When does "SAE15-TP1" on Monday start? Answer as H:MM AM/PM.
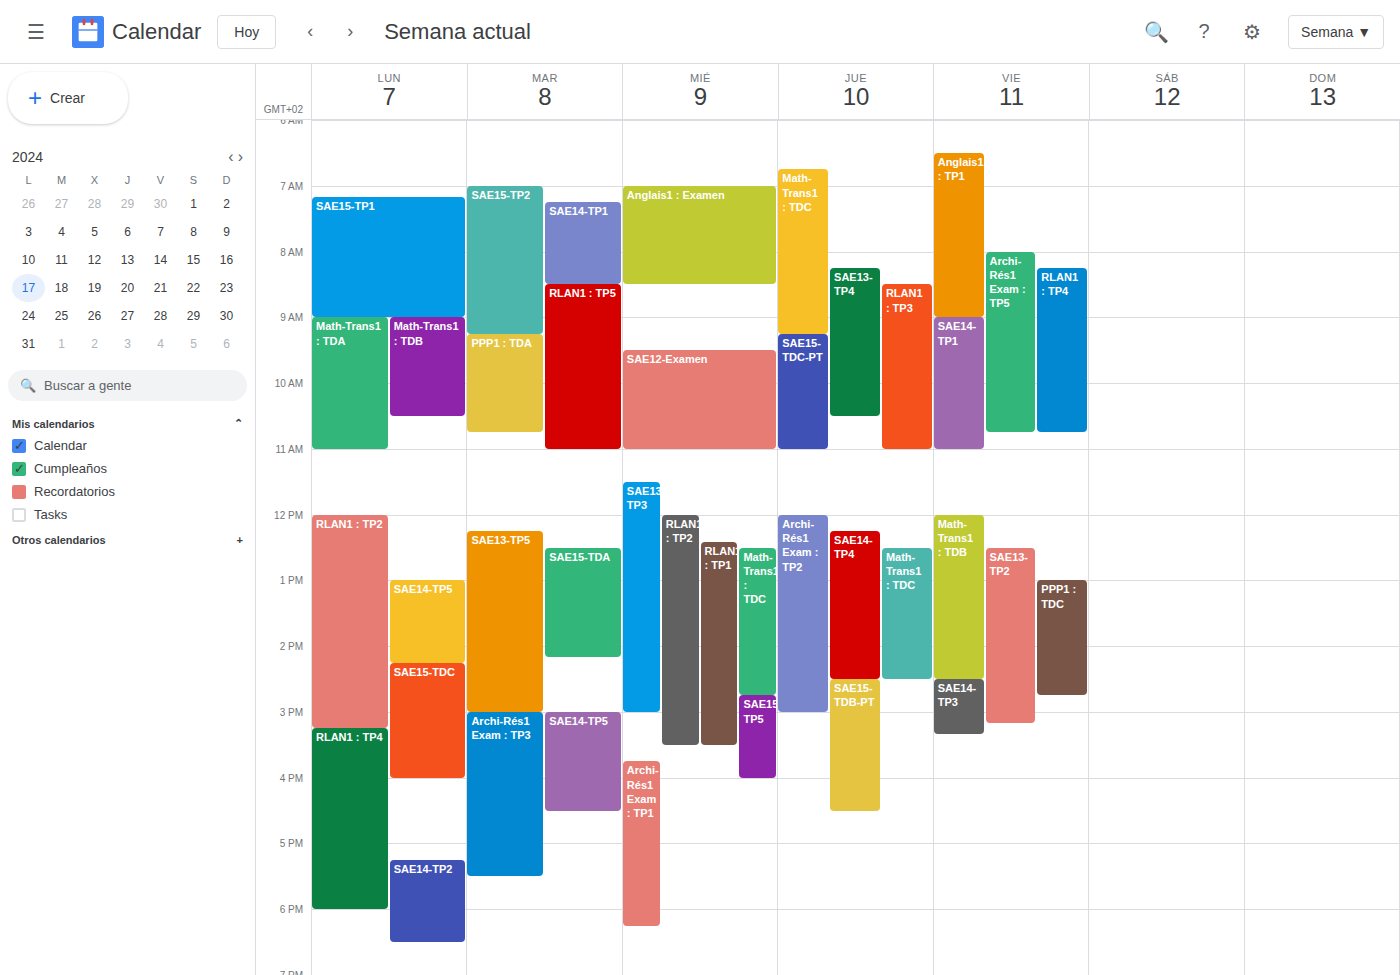
7:10 AM